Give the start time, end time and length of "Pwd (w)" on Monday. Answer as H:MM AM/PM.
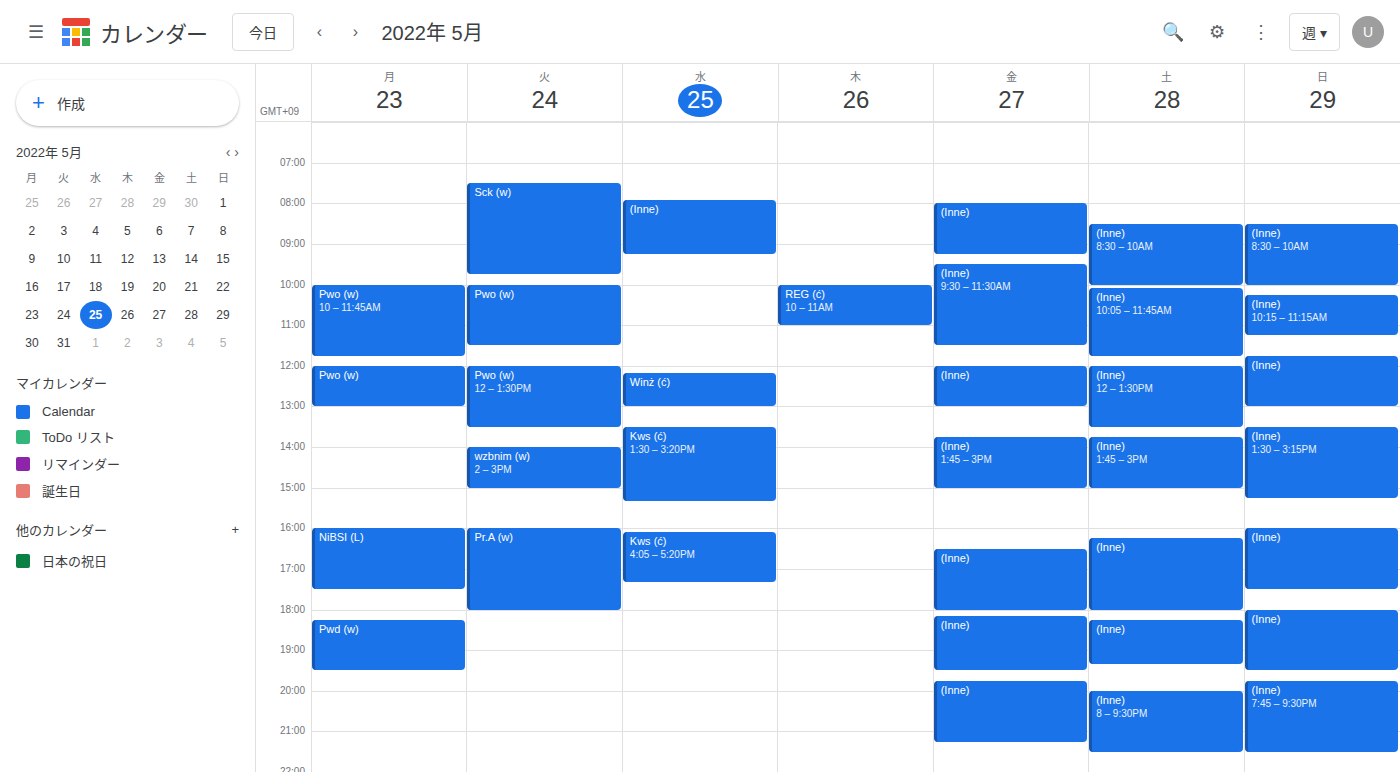
6:15 PM to 7:30 PM, 1 hour 15 minutes